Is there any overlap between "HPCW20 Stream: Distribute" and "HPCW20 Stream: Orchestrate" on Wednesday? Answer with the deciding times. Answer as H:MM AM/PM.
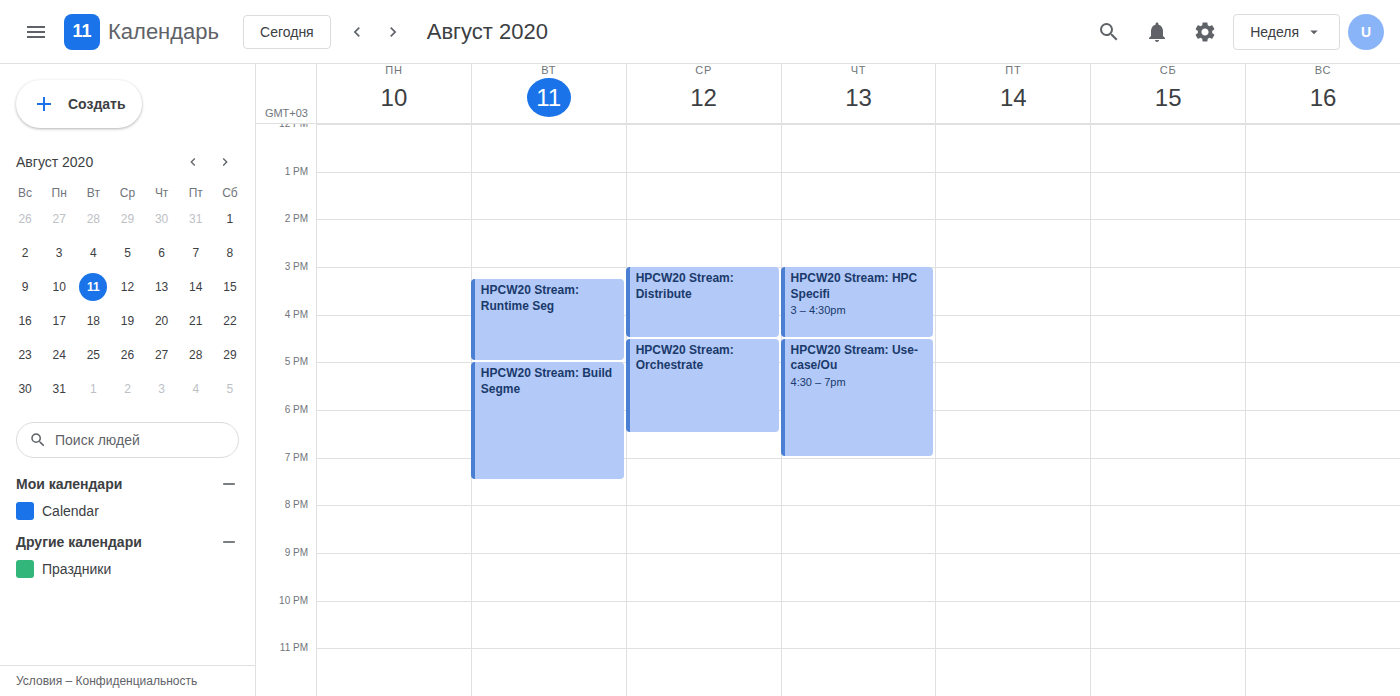
"HPCW20 Stream: Distribute" ends at 4:30 PM, exactly when "HPCW20 Stream: Orchestrate" starts -- they touch but do not overlap.